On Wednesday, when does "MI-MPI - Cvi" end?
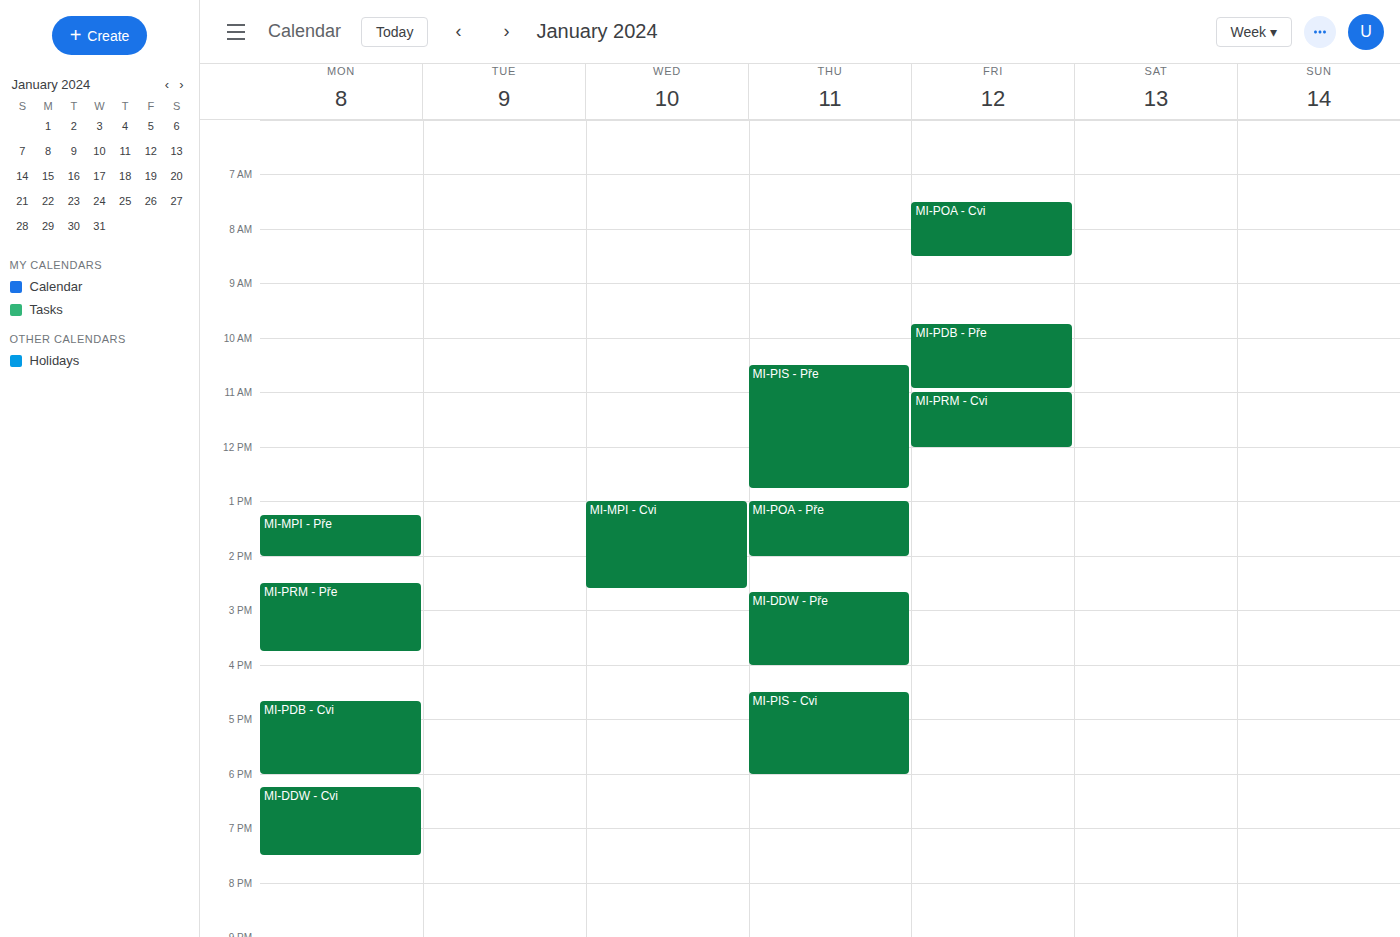
2:35 PM